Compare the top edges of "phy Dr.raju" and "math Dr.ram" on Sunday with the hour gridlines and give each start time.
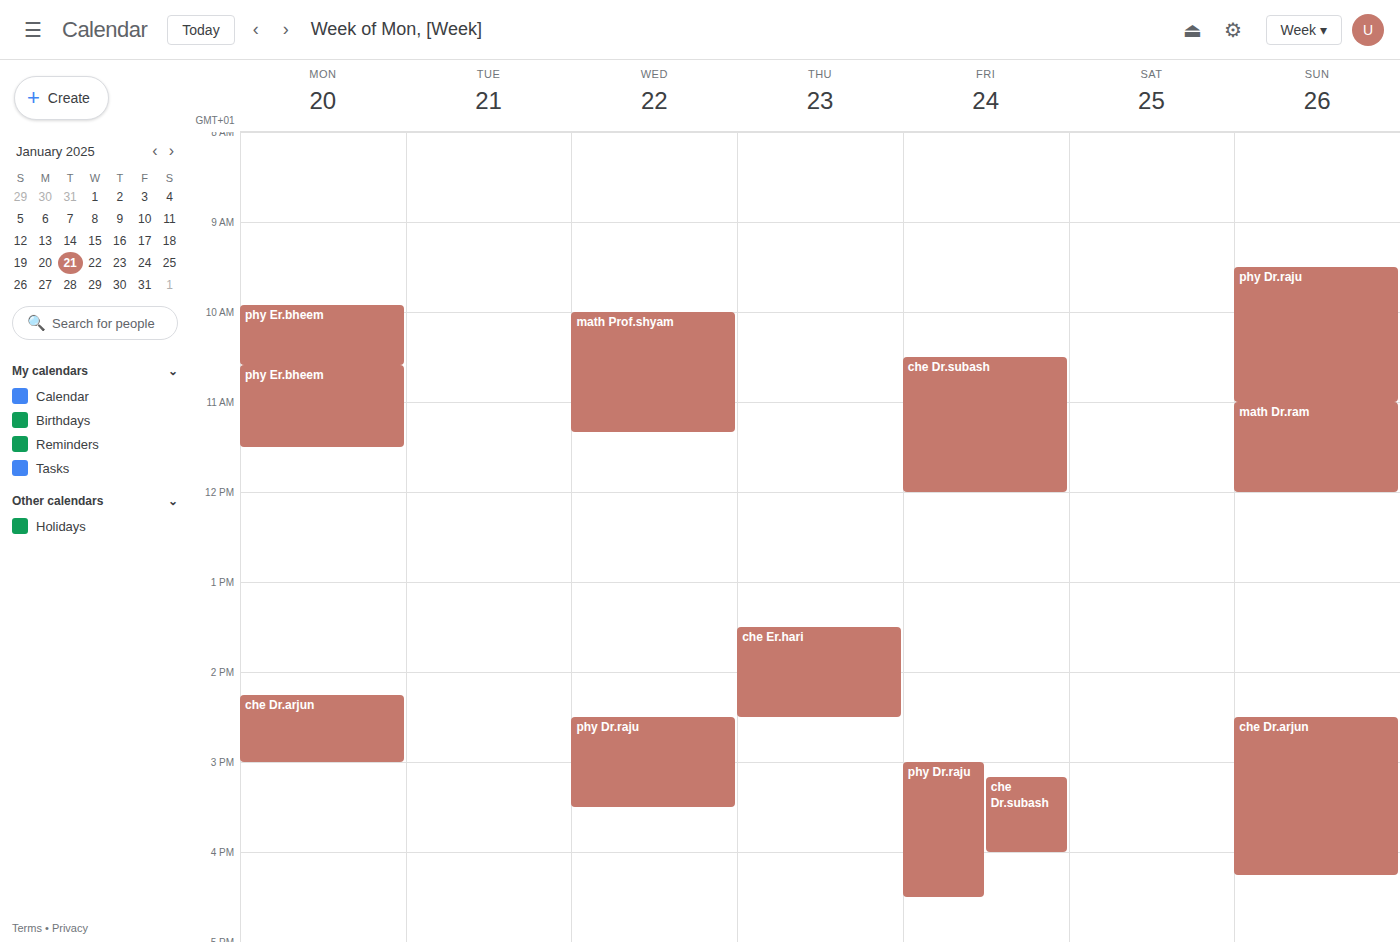
"phy Dr.raju": 9:30 AM, halfway between the 9 AM and 10 AM lines. "math Dr.ram": 11:00 AM, exactly on the 11 AM line.